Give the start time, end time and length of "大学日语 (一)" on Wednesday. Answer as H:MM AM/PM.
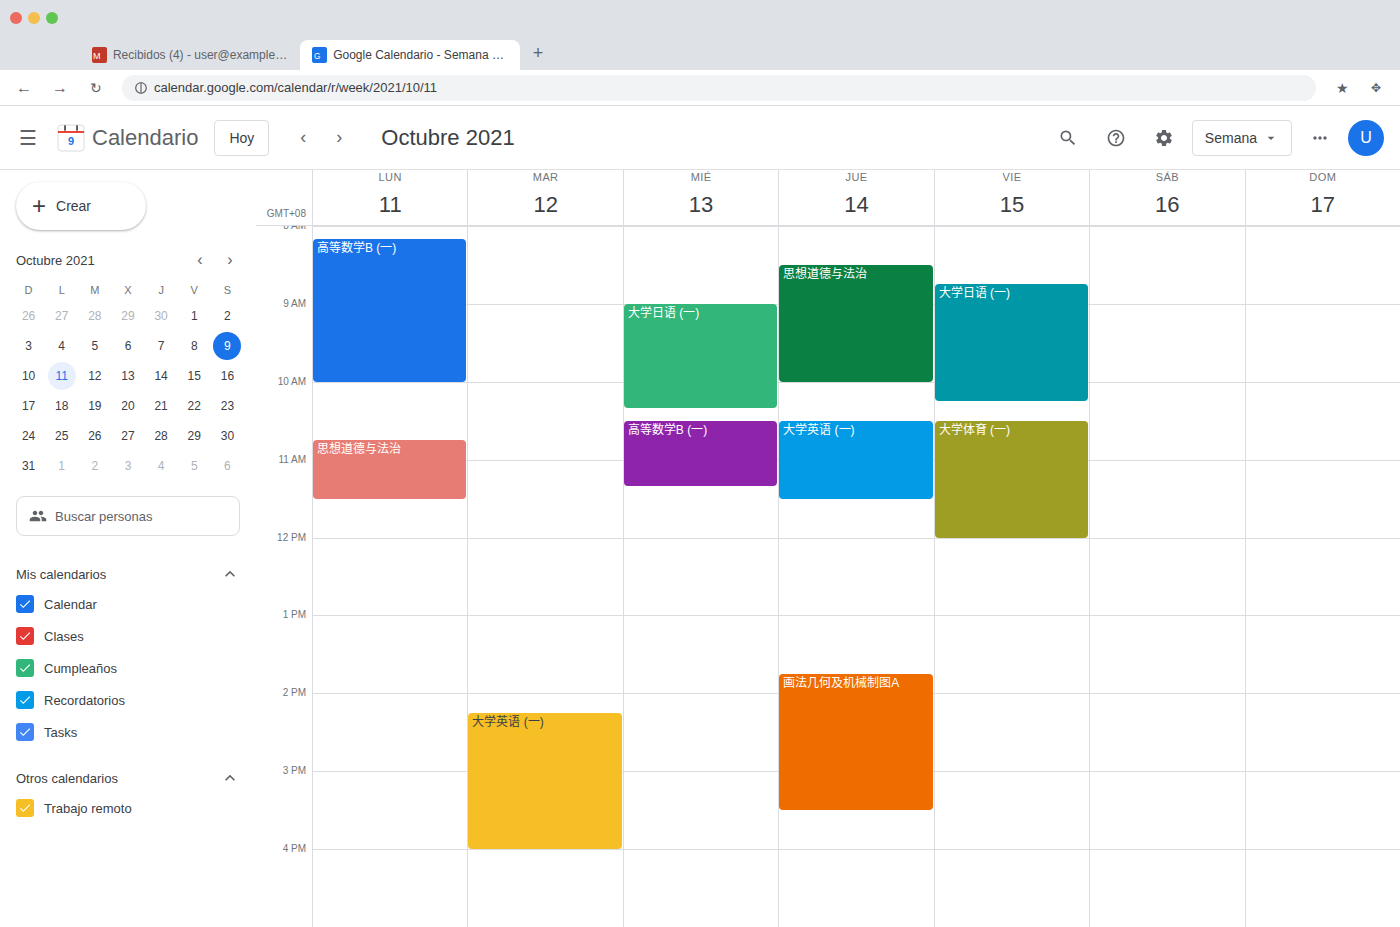
9:00 AM to 10:20 AM, 1 hour 20 minutes